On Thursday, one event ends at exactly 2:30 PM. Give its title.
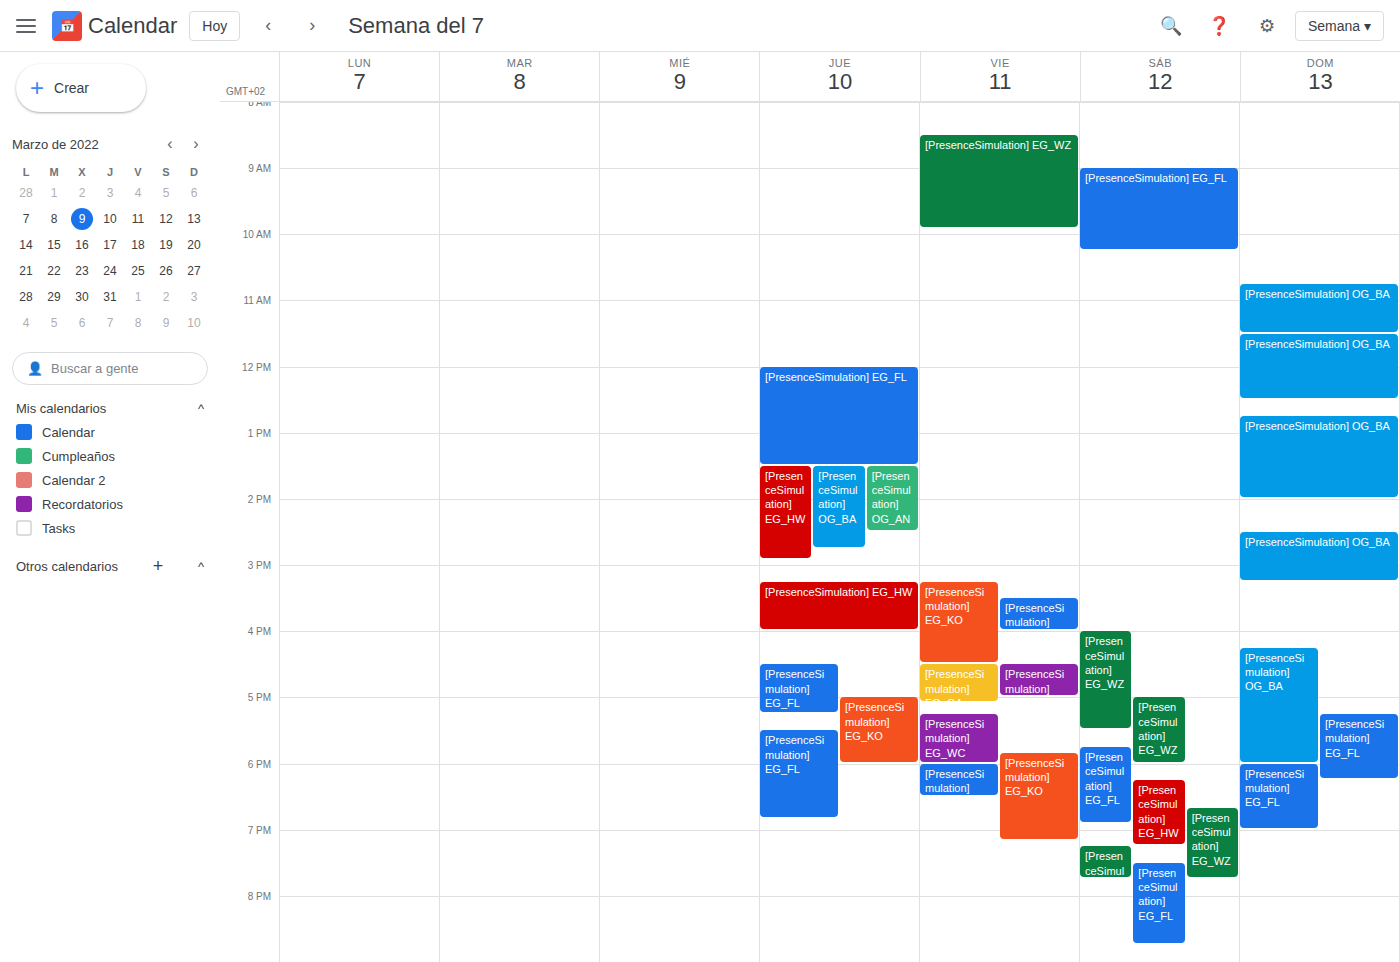
"[PresenceSimulation] OG_AN"